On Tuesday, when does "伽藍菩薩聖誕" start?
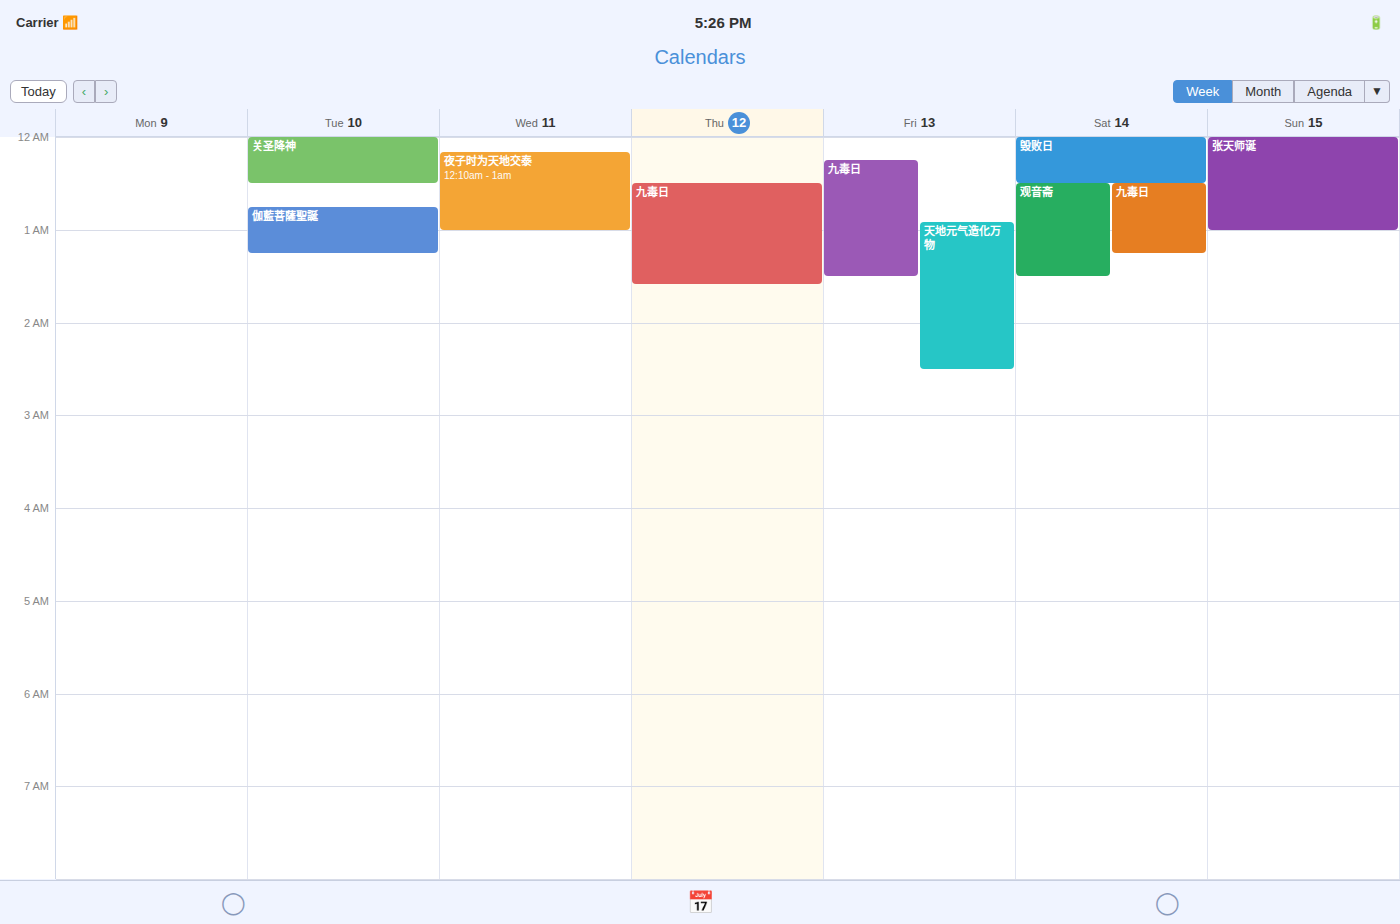
12:45 AM